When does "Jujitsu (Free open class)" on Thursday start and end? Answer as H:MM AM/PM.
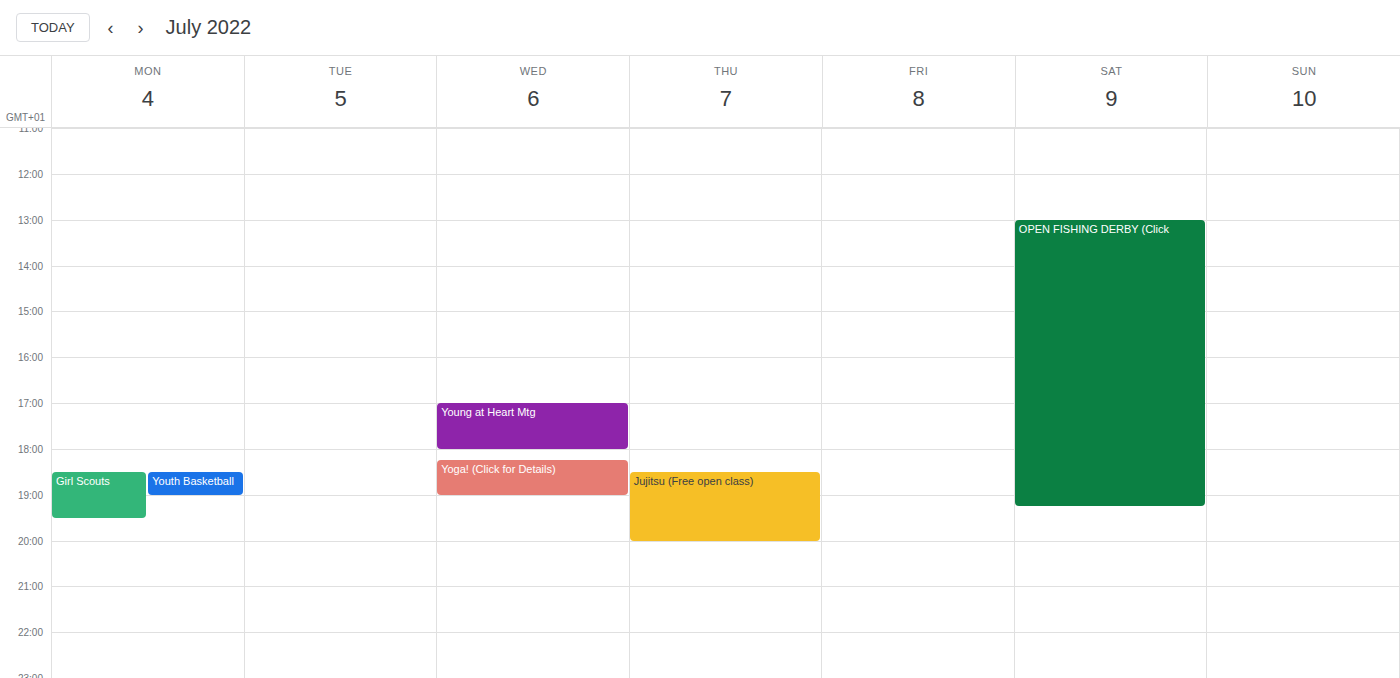
6:30 PM to 8:00 PM